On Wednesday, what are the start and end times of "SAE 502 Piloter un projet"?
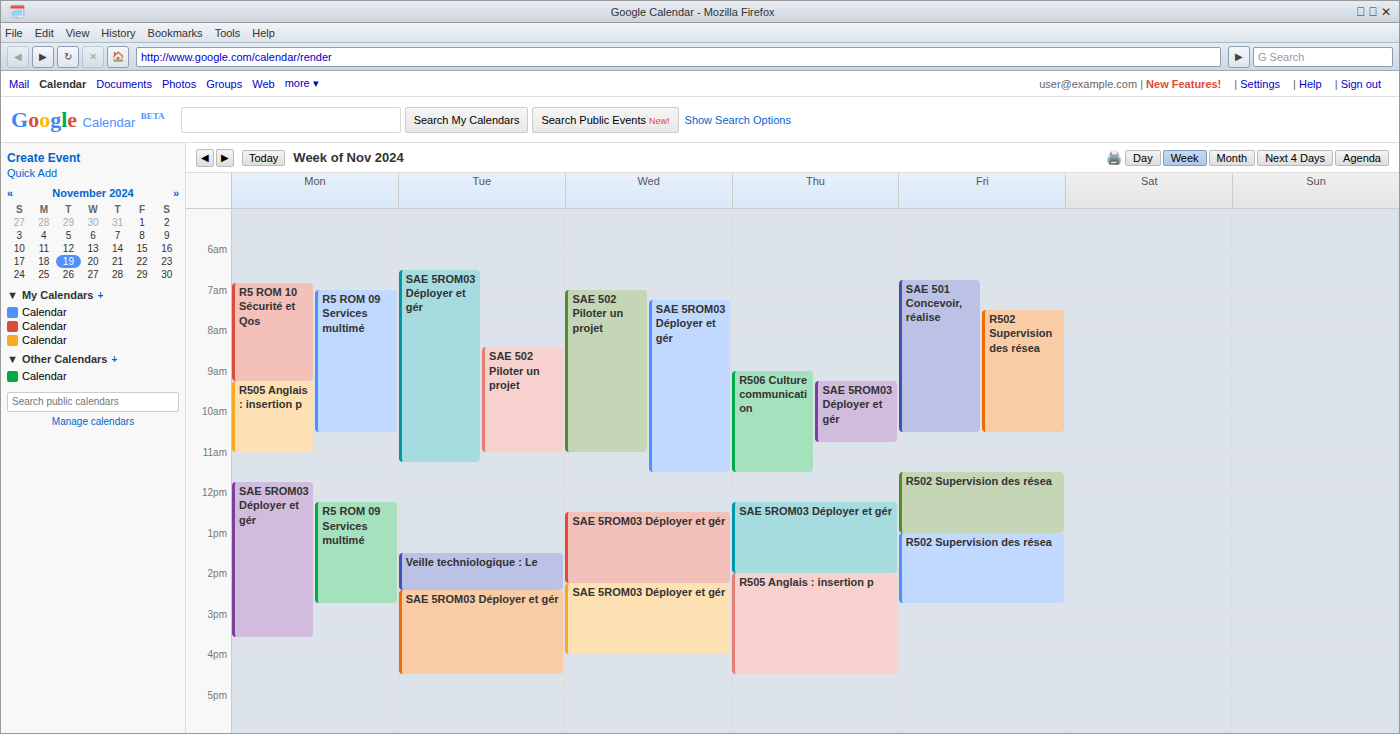
07:00 to 11:00